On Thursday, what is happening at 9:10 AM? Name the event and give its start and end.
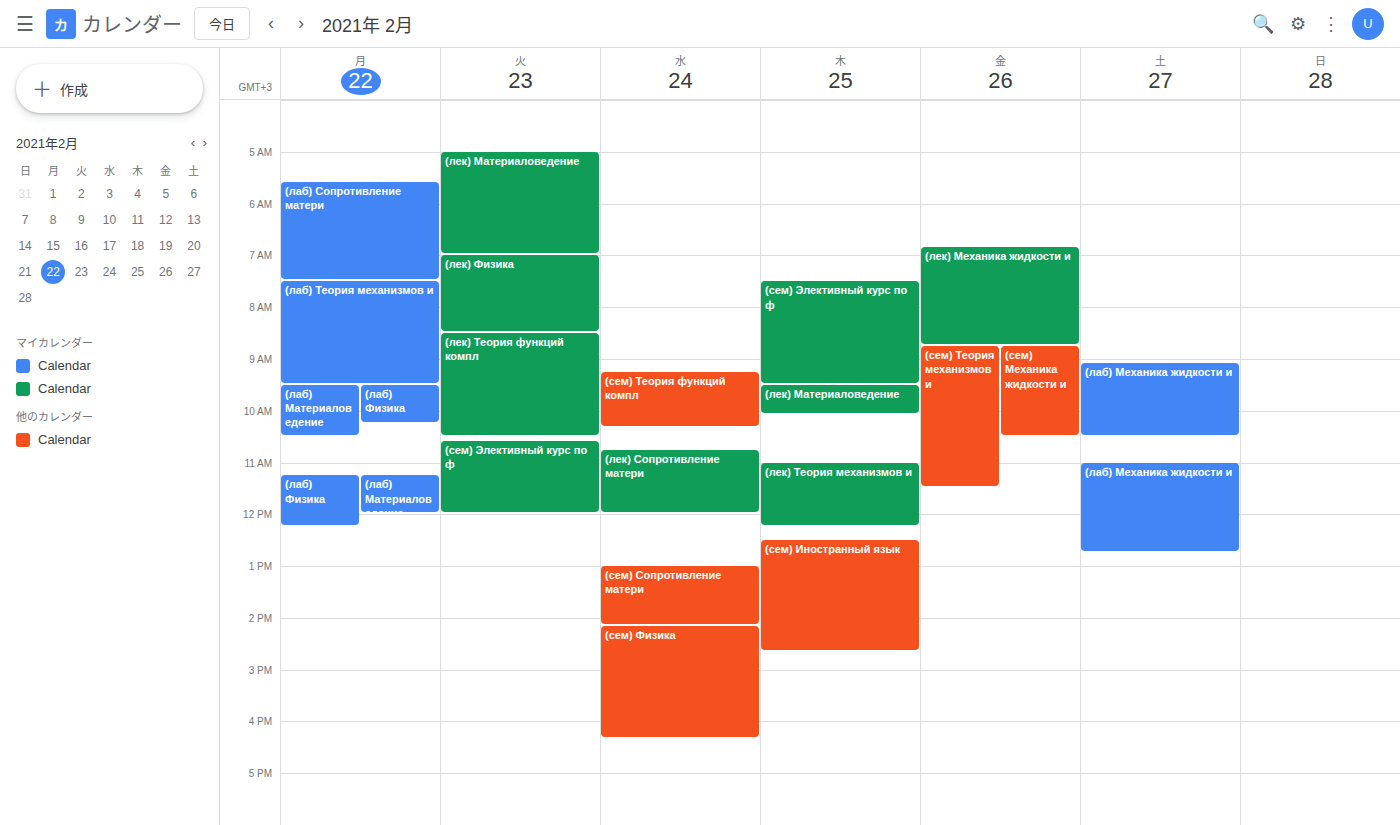
"(сем) Элективный курс по ф", 7:30 AM to 9:30 AM